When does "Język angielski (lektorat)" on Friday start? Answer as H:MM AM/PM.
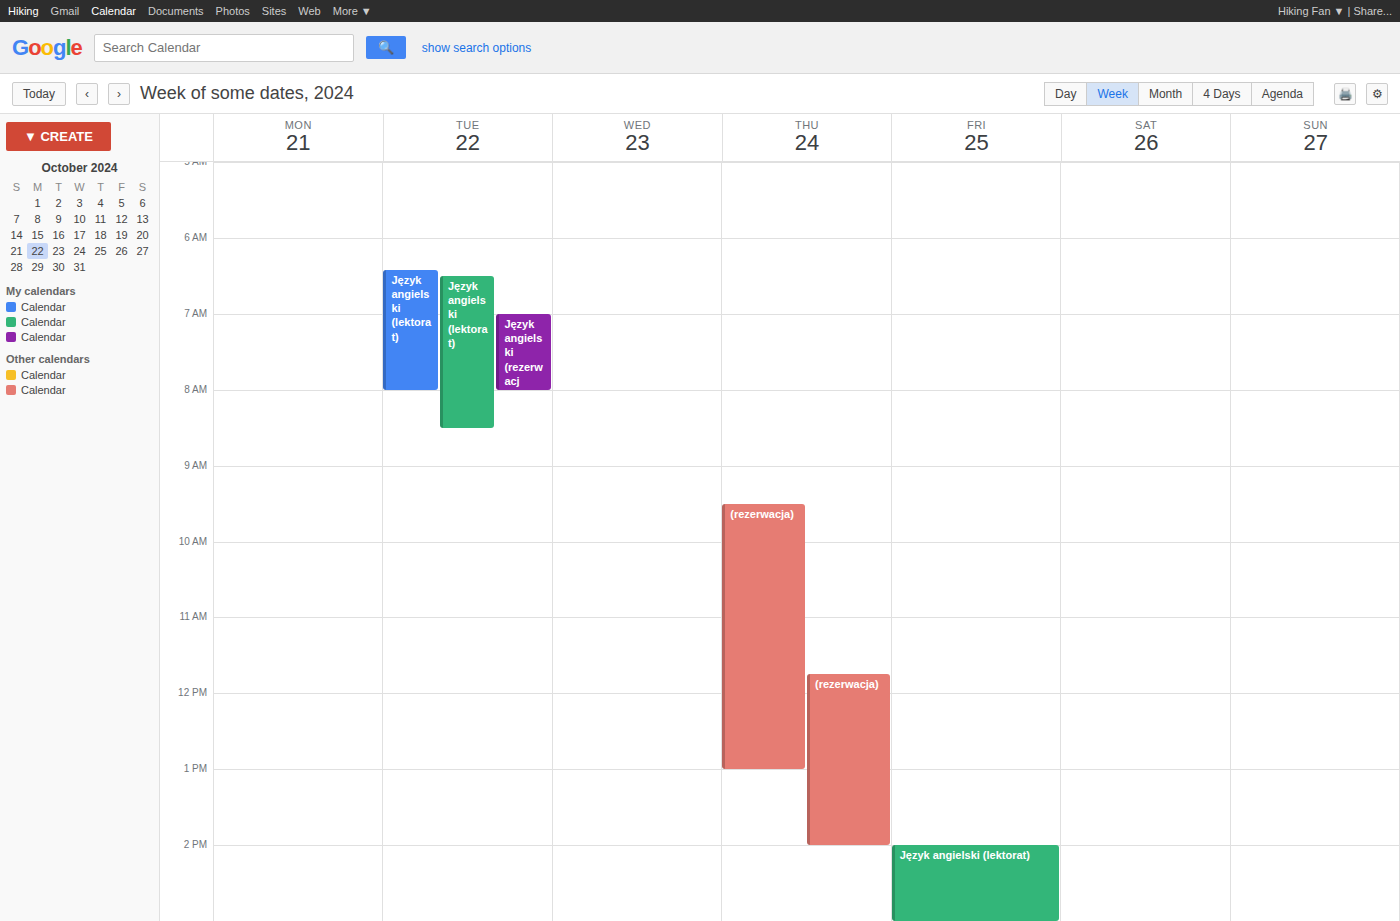
2:00 PM